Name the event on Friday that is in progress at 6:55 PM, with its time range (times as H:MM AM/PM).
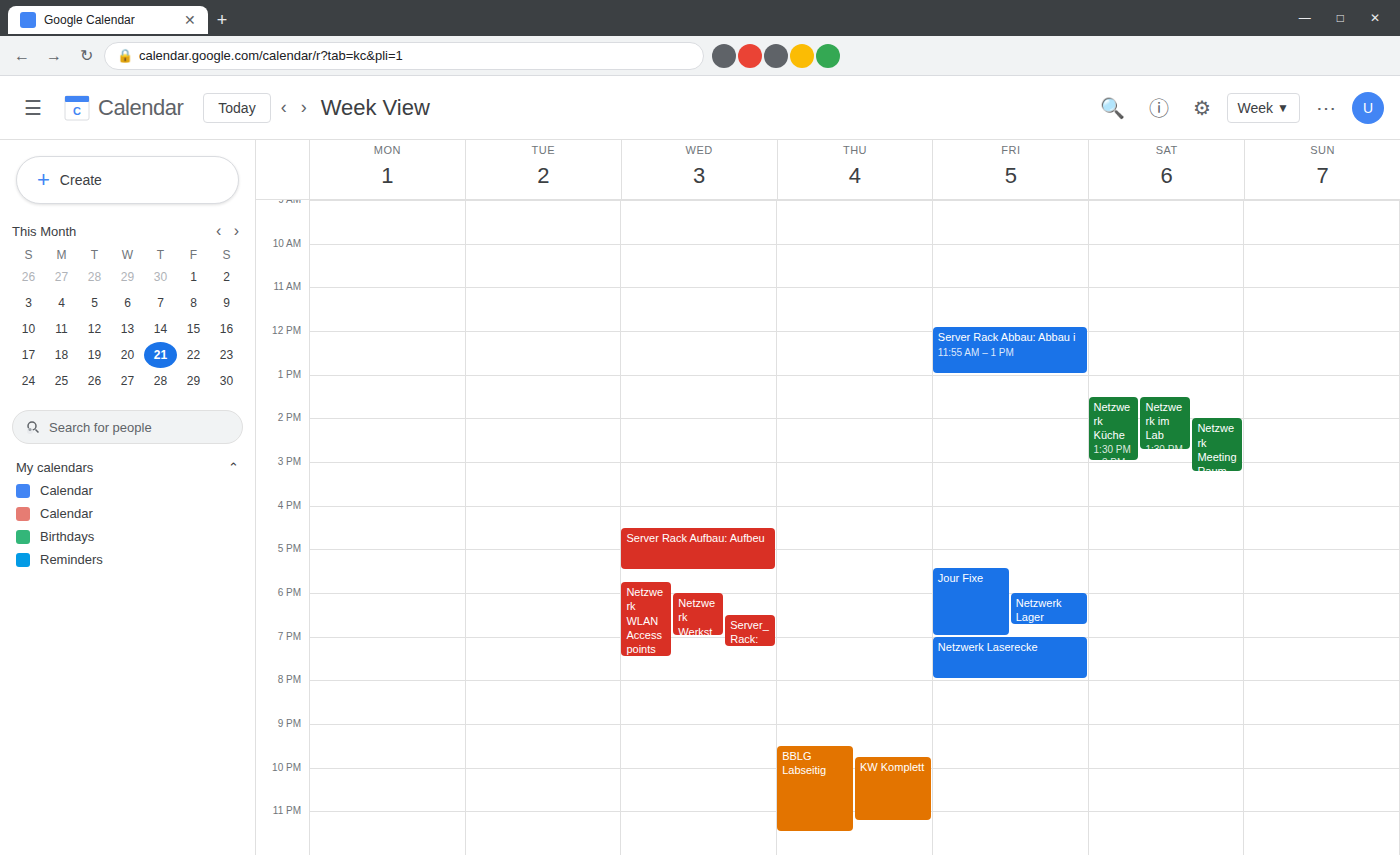
"Jour Fixe", 5:25 PM to 7:00 PM